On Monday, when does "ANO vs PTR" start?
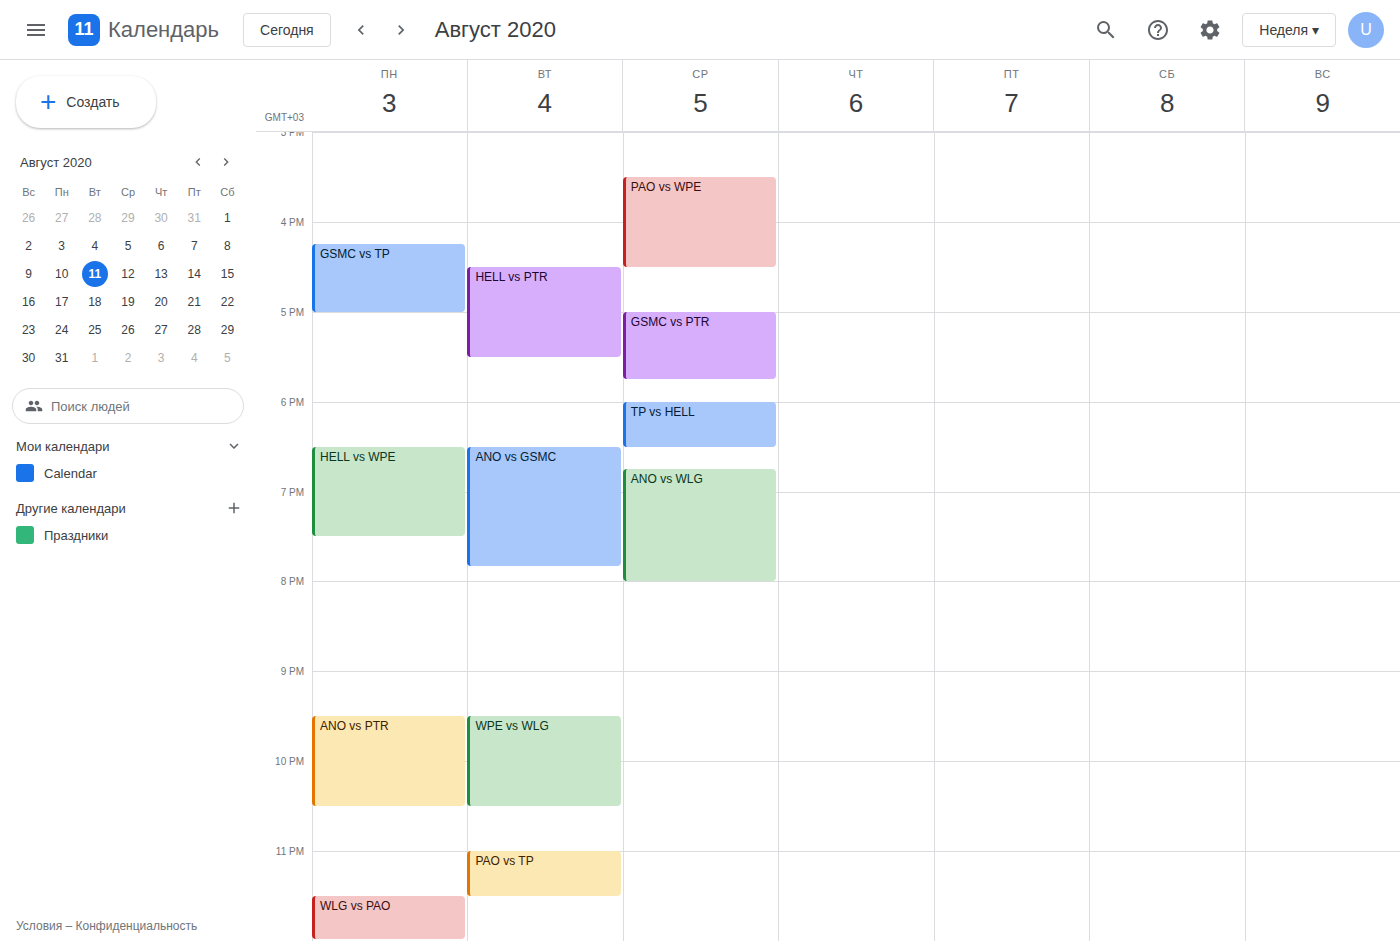
9:30 PM